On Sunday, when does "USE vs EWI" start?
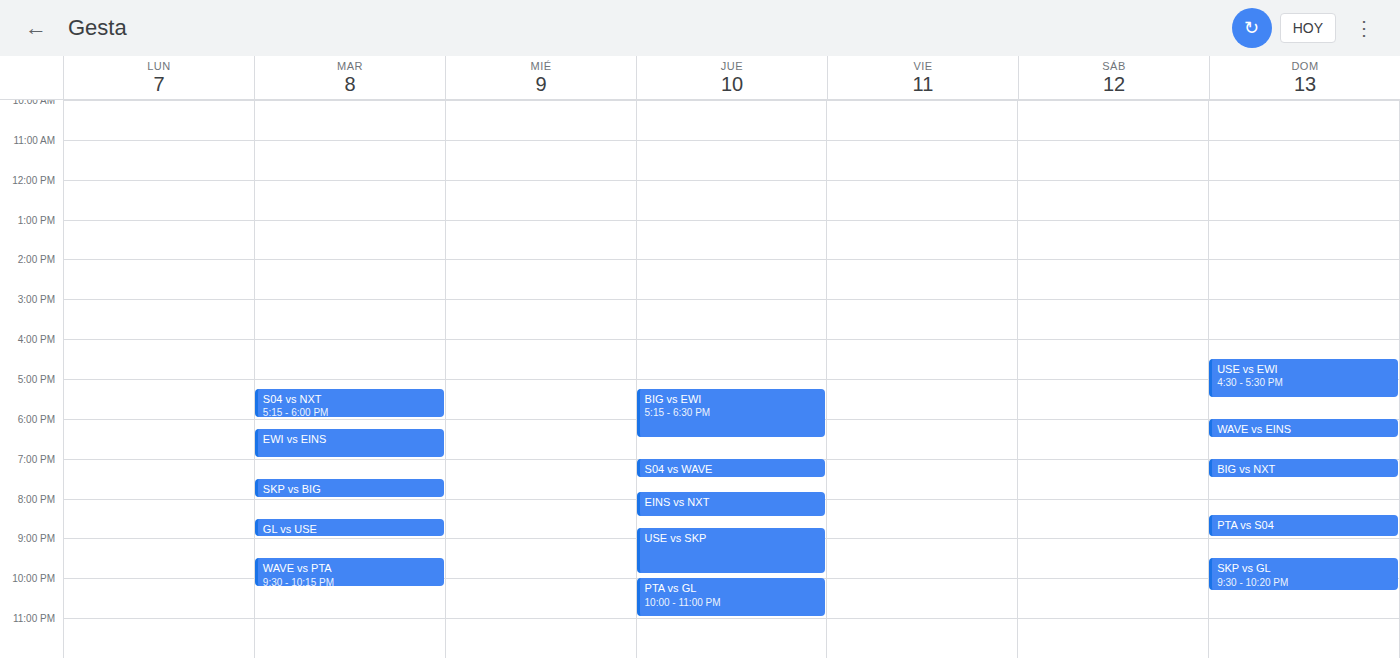
4:30 PM